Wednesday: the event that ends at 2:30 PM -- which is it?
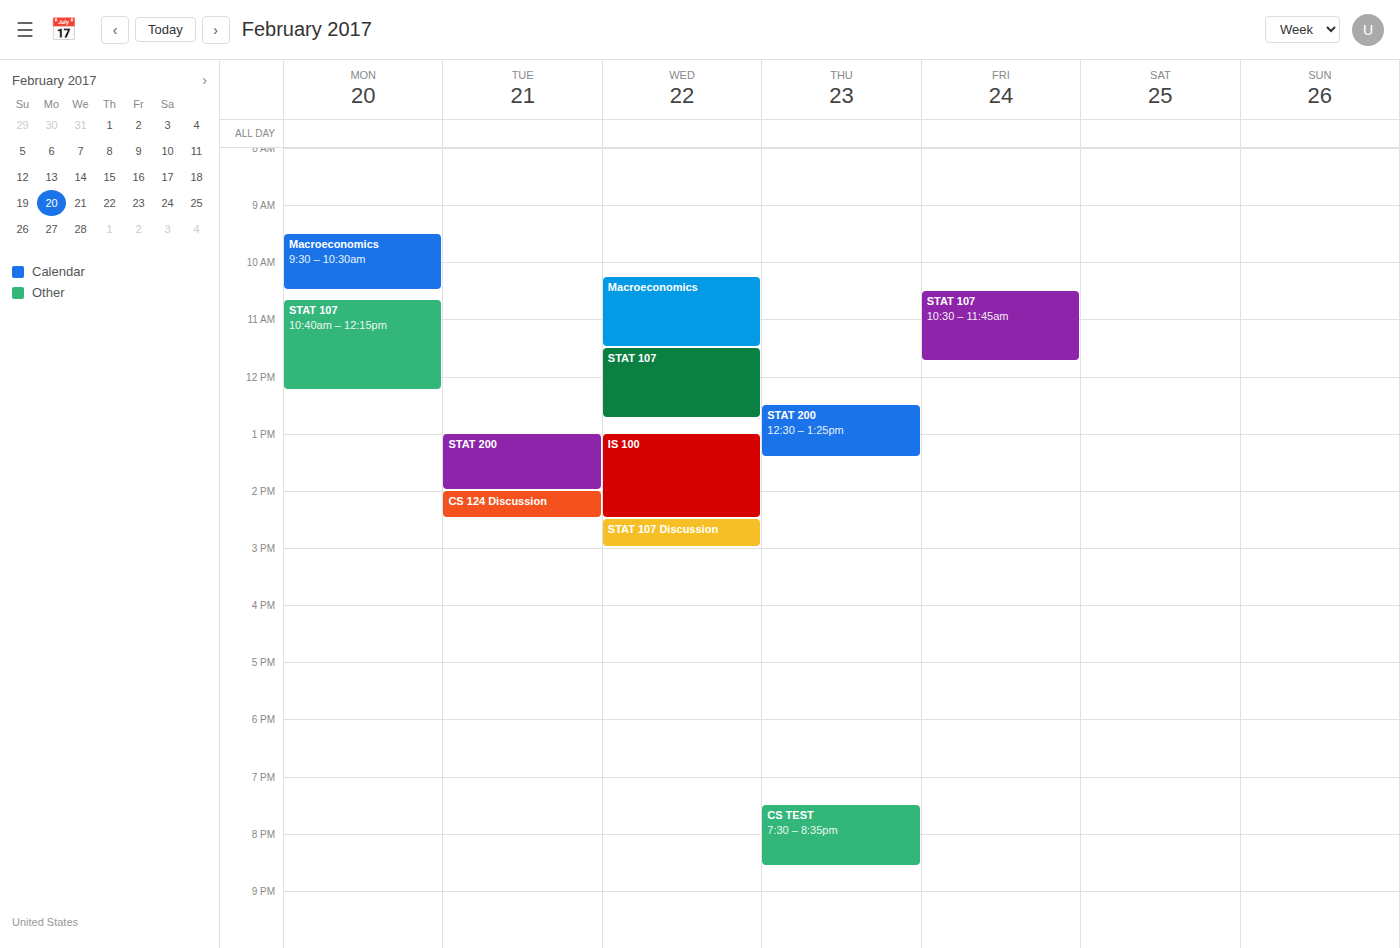
"IS 100"